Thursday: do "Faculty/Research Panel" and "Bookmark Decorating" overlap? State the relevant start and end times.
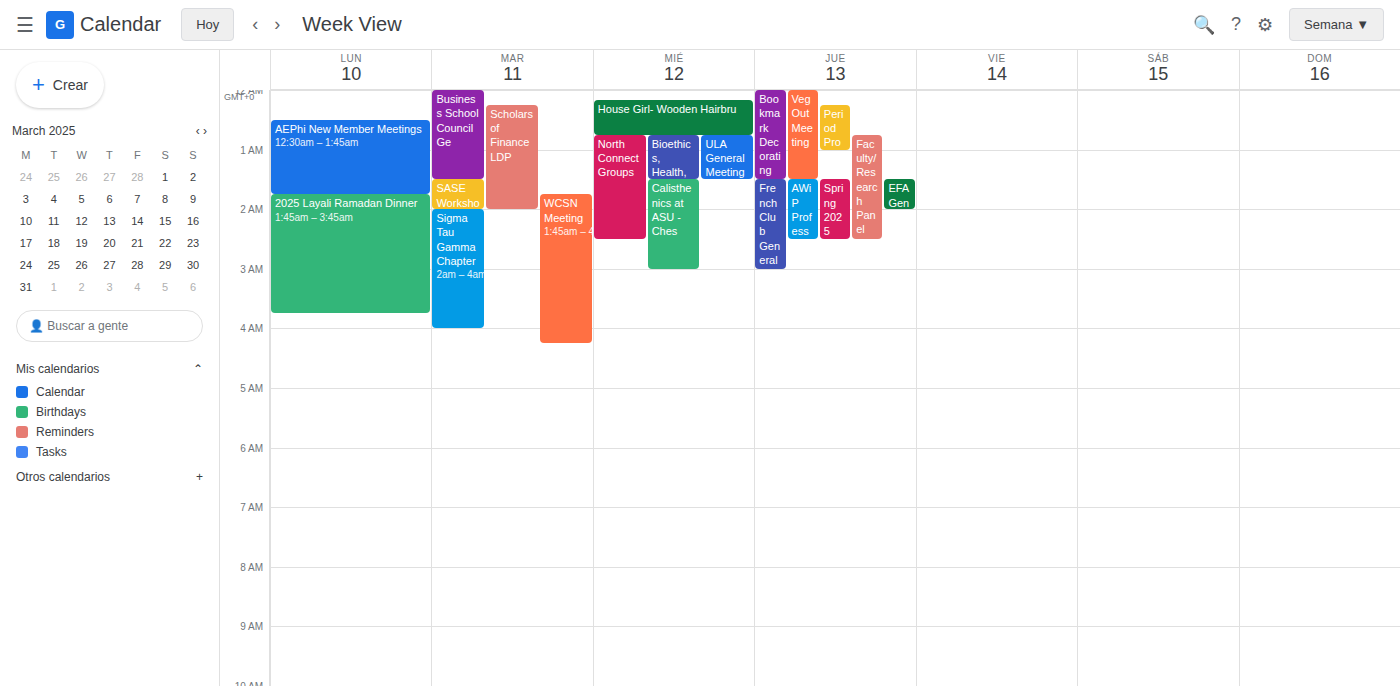
"Faculty/Research Panel" starts at 12:45 AM, before "Bookmark Decorating" ends at 1:30 AM -- they overlap.